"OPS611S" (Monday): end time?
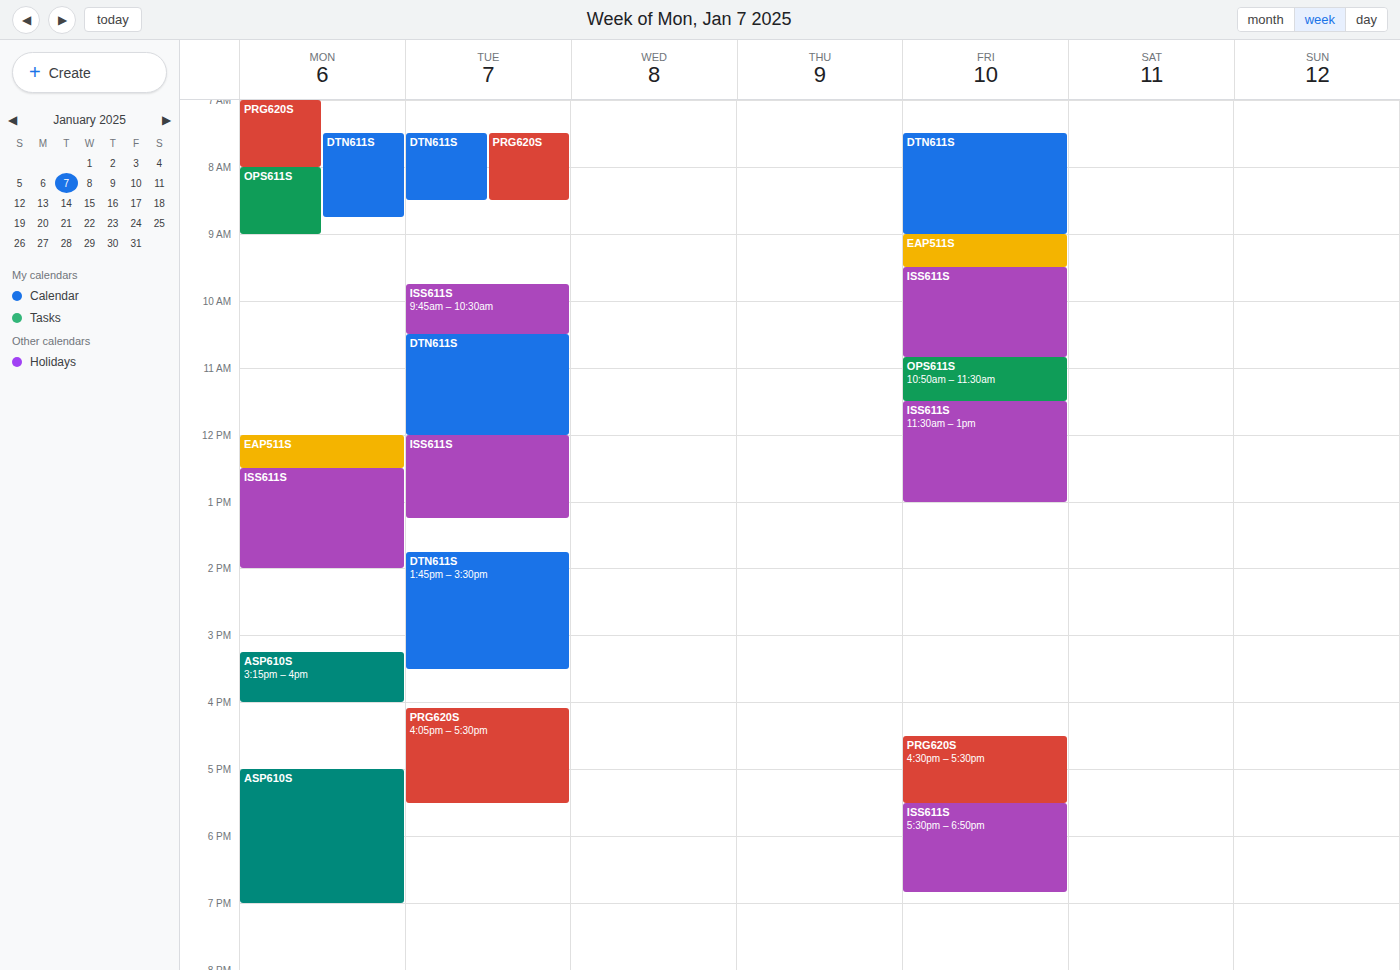
09:00